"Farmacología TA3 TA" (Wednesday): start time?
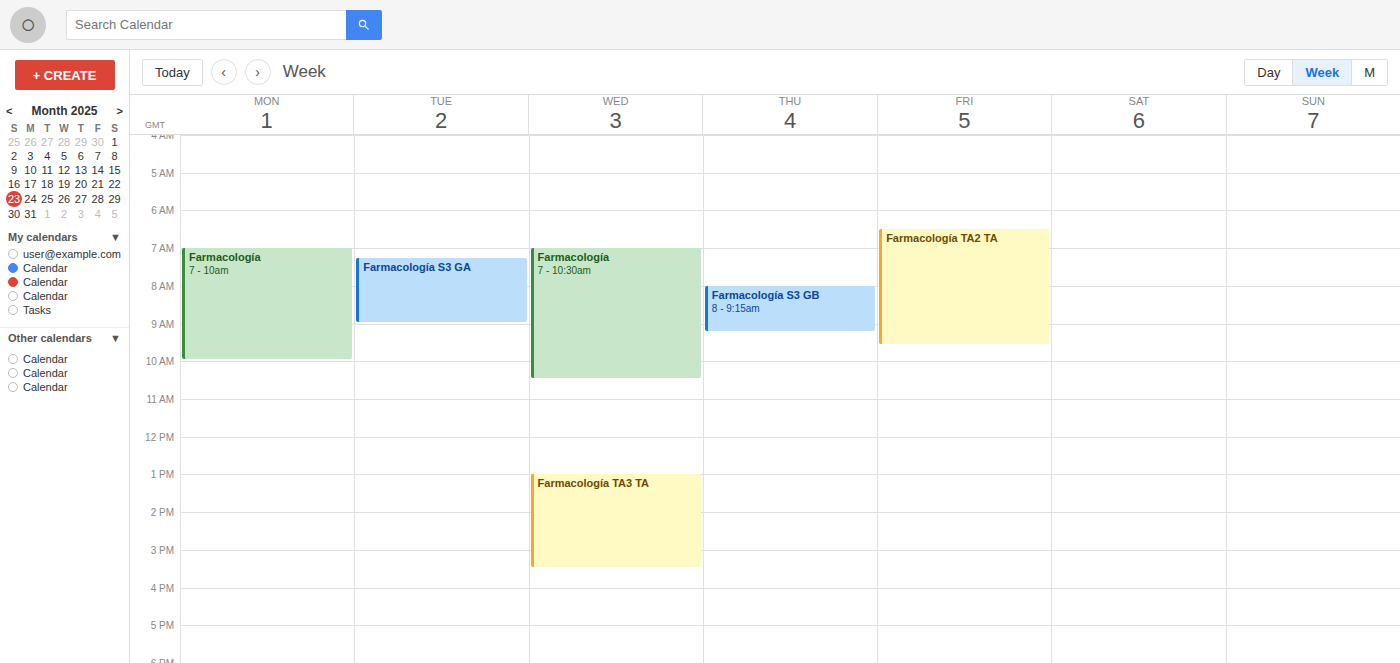
1:00 PM